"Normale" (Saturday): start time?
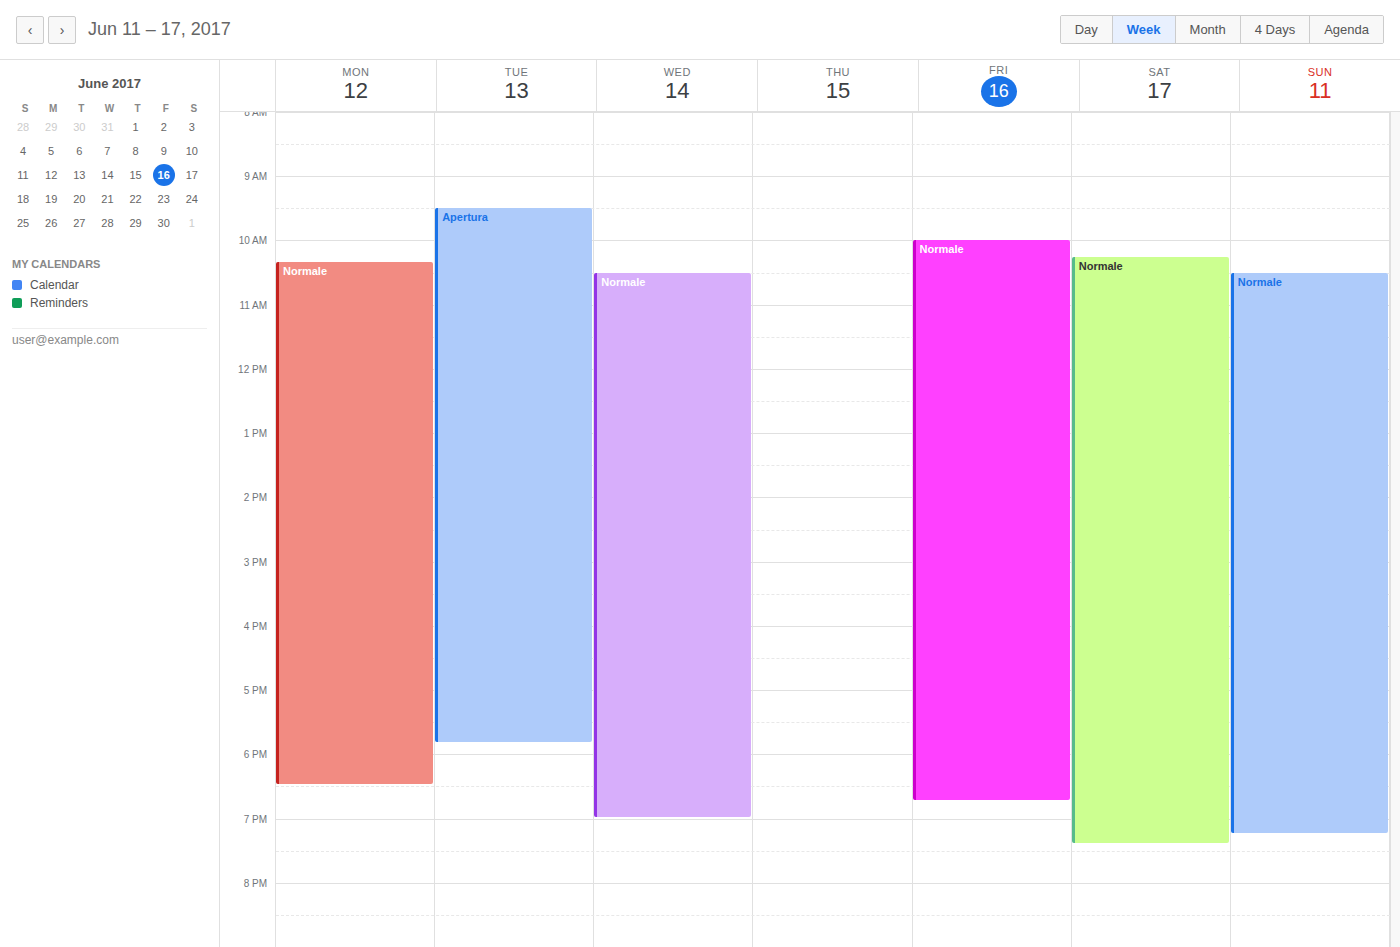
10:15 AM